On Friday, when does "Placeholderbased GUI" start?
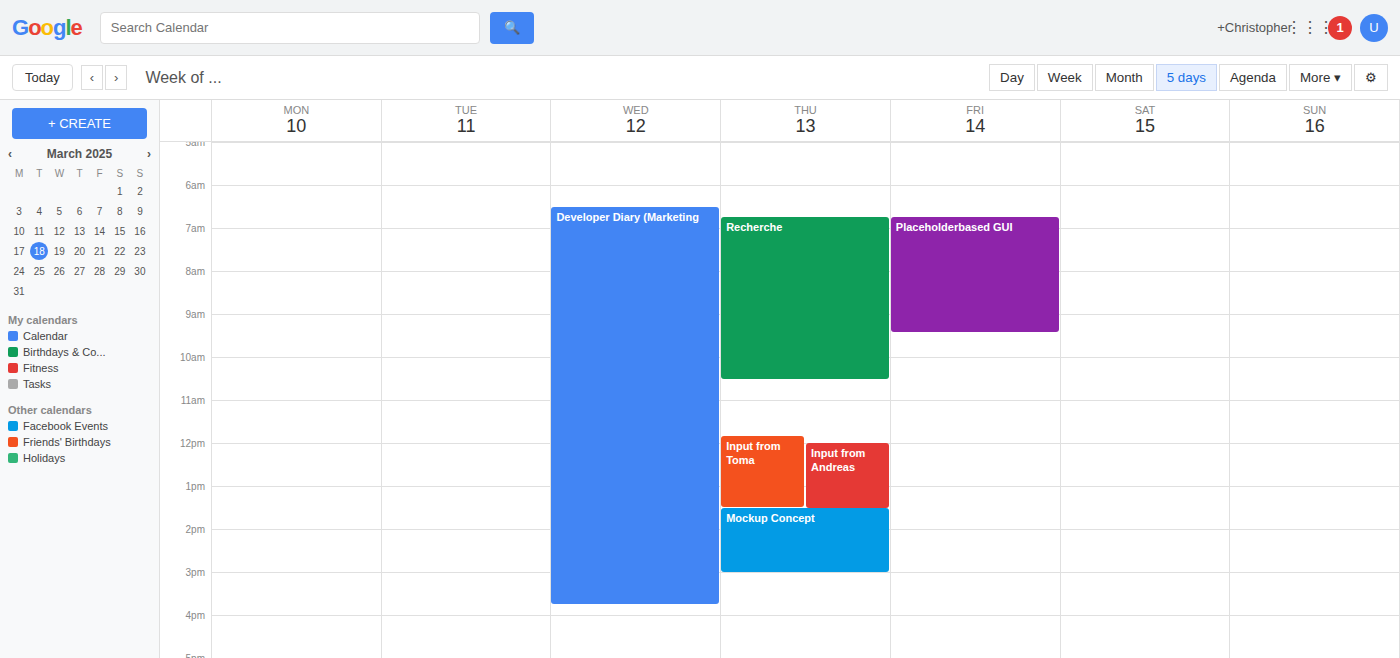
6:45 AM